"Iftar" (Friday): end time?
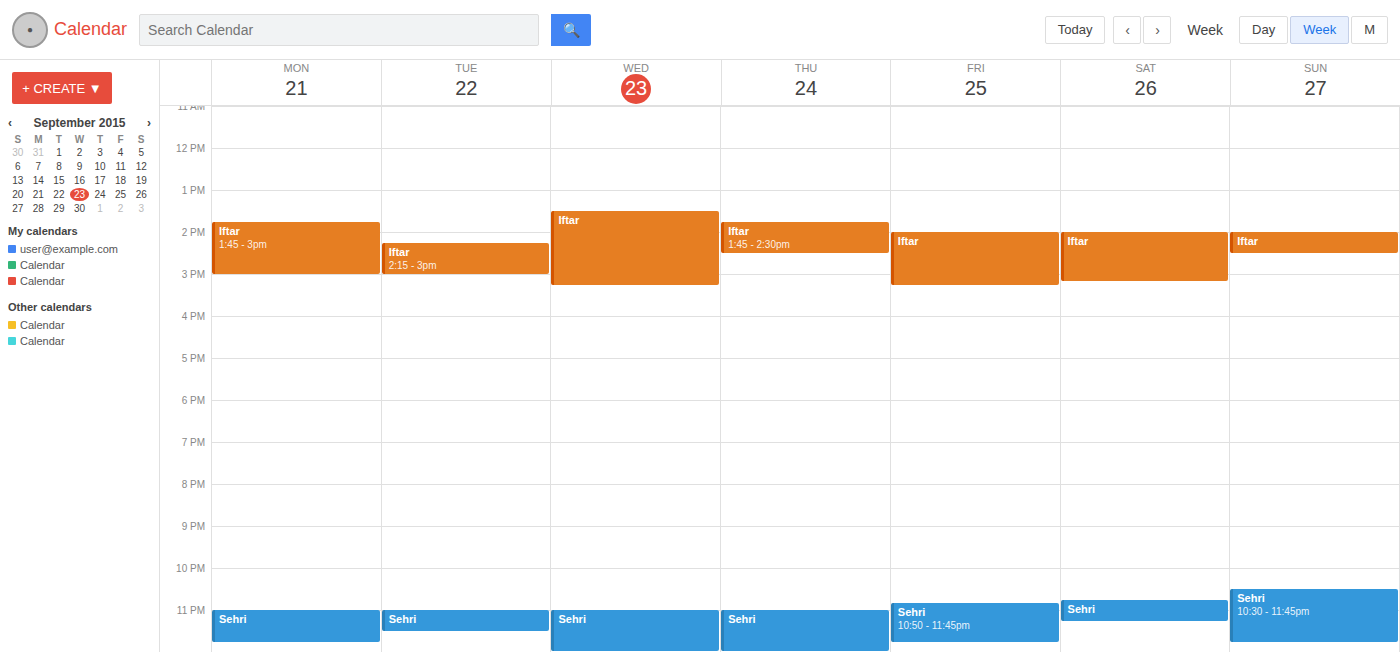
3:15 PM